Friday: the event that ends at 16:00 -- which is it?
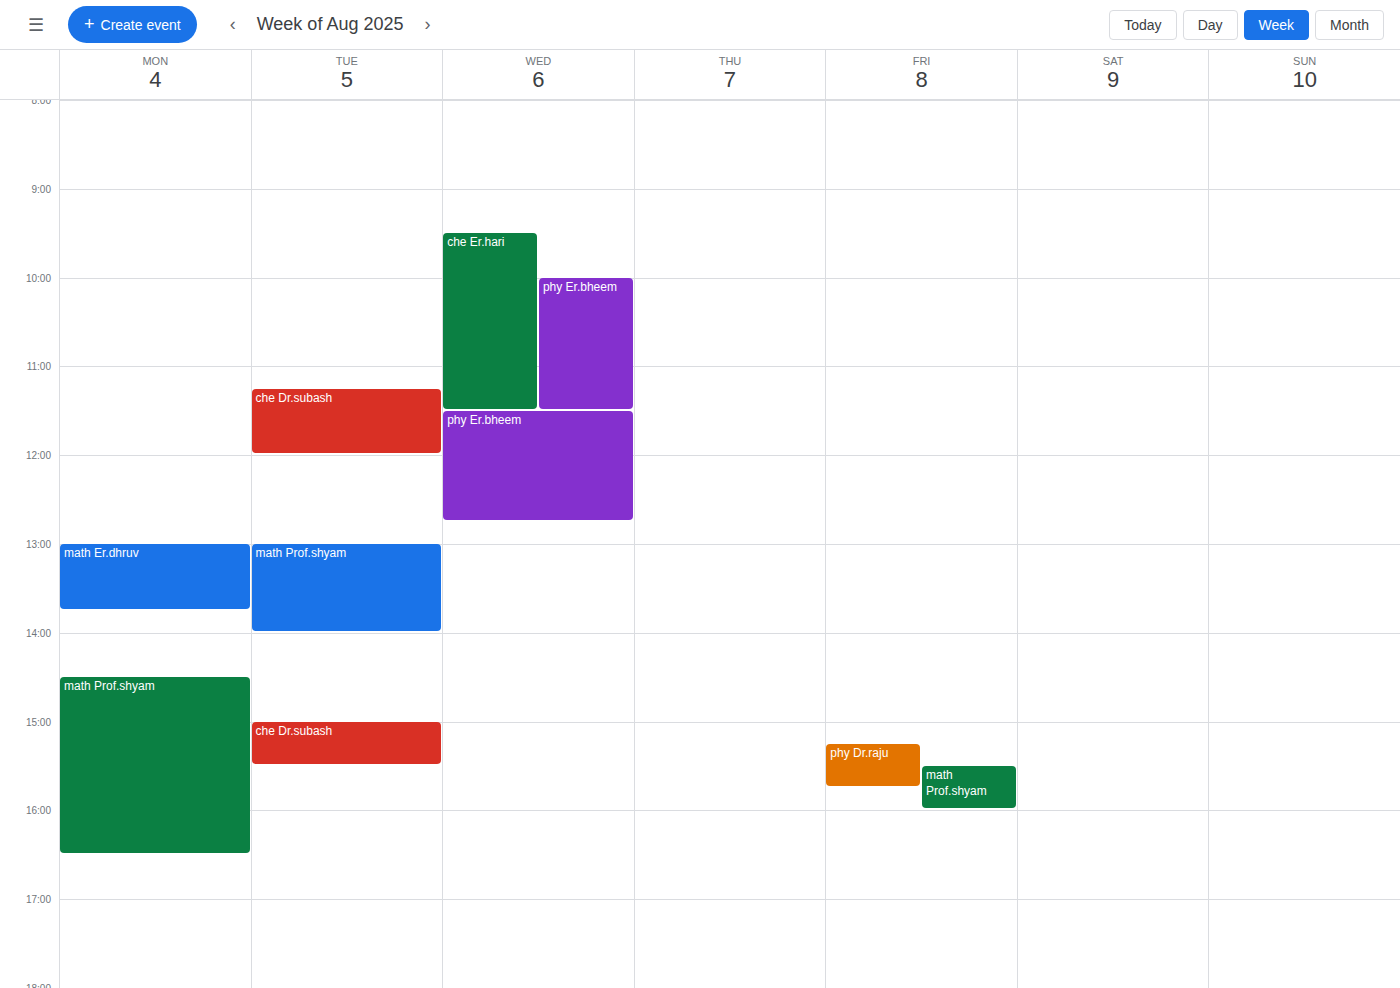
"math Prof.shyam"